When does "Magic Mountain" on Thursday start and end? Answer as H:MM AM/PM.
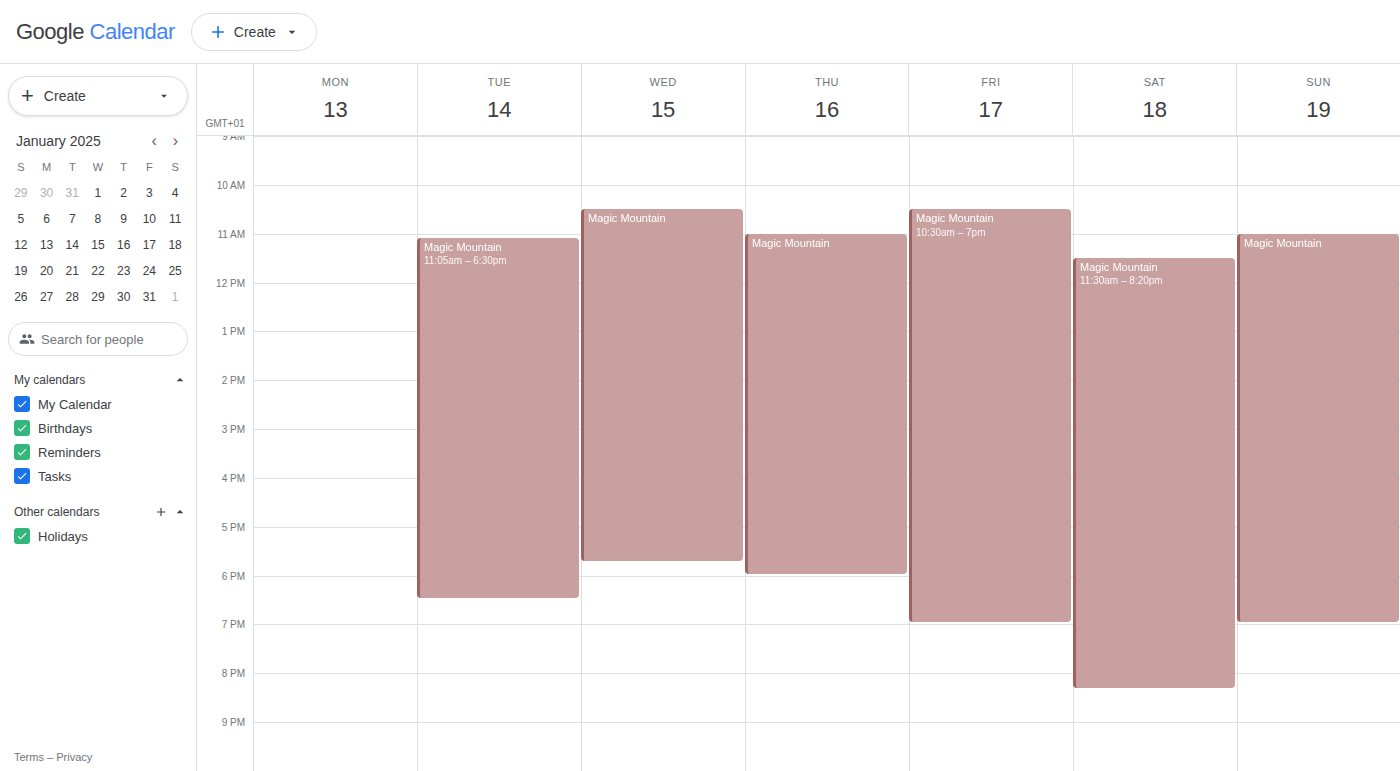
11:00 AM to 6:00 PM